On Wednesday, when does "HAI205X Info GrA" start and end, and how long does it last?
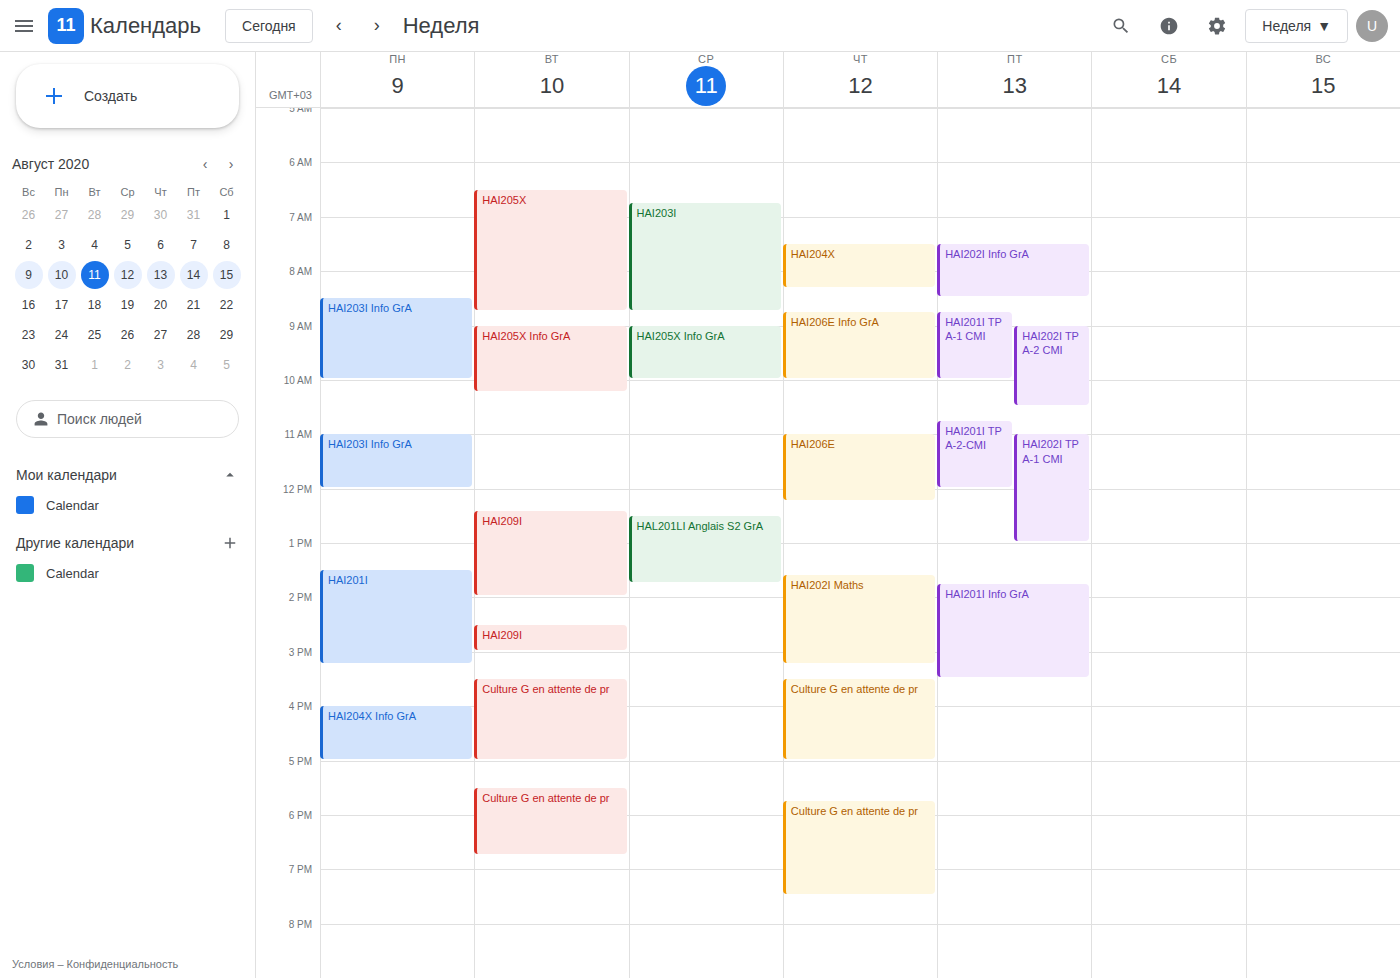
9:00 AM to 10:00 AM, 1 hour